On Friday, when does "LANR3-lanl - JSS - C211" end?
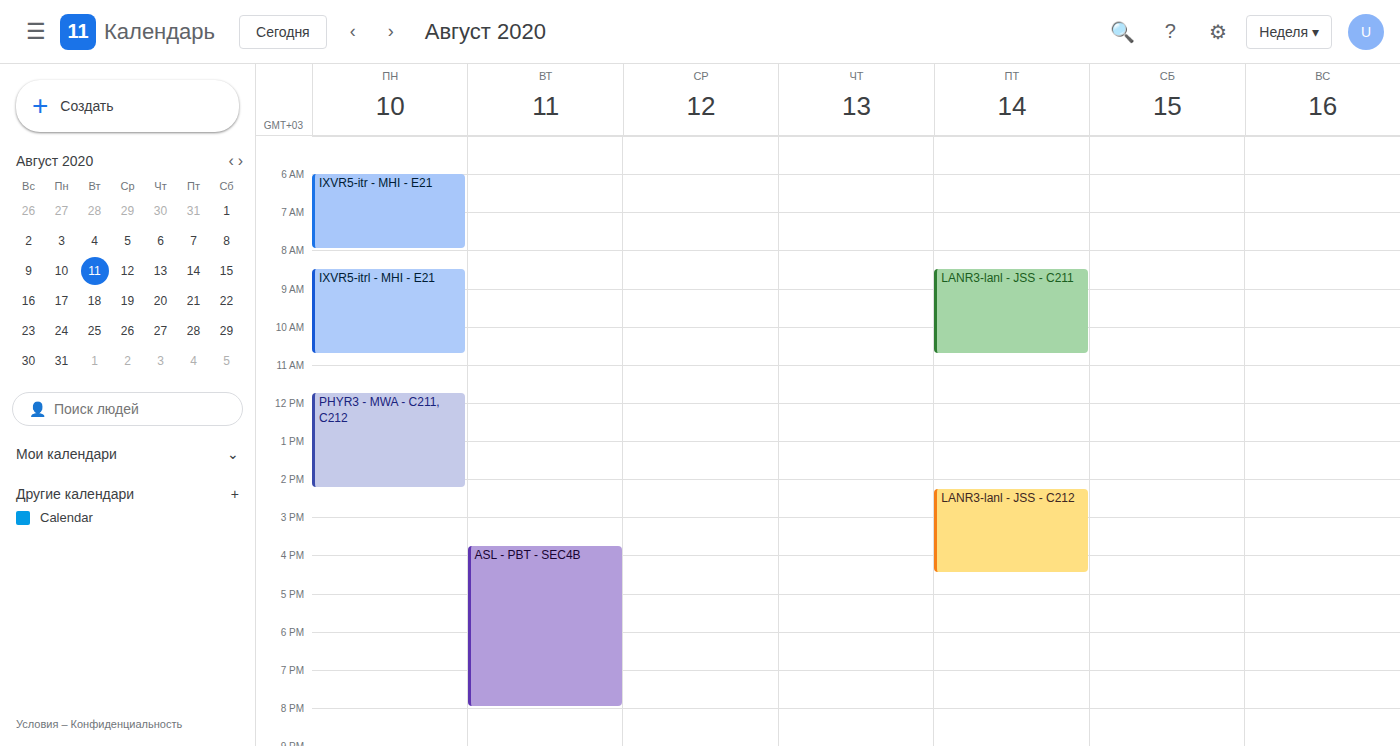
10:45 AM